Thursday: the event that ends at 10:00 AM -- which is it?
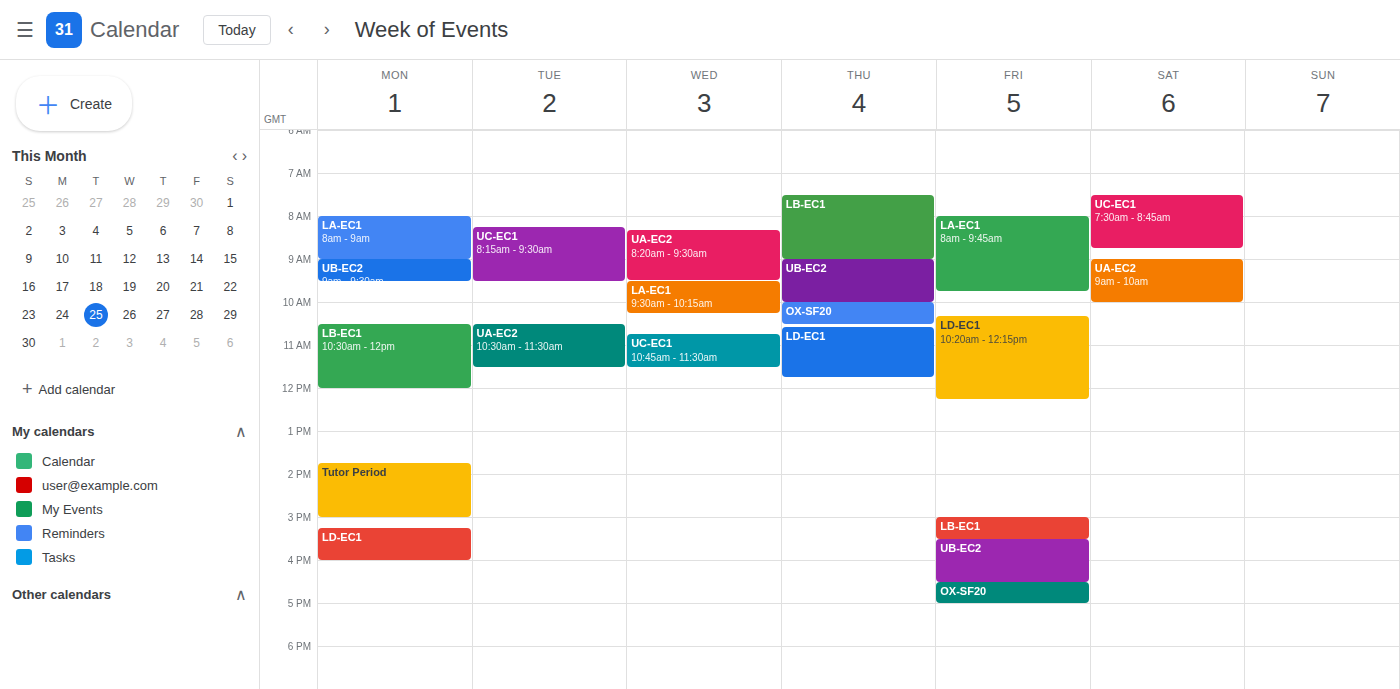
"UB-EC2"